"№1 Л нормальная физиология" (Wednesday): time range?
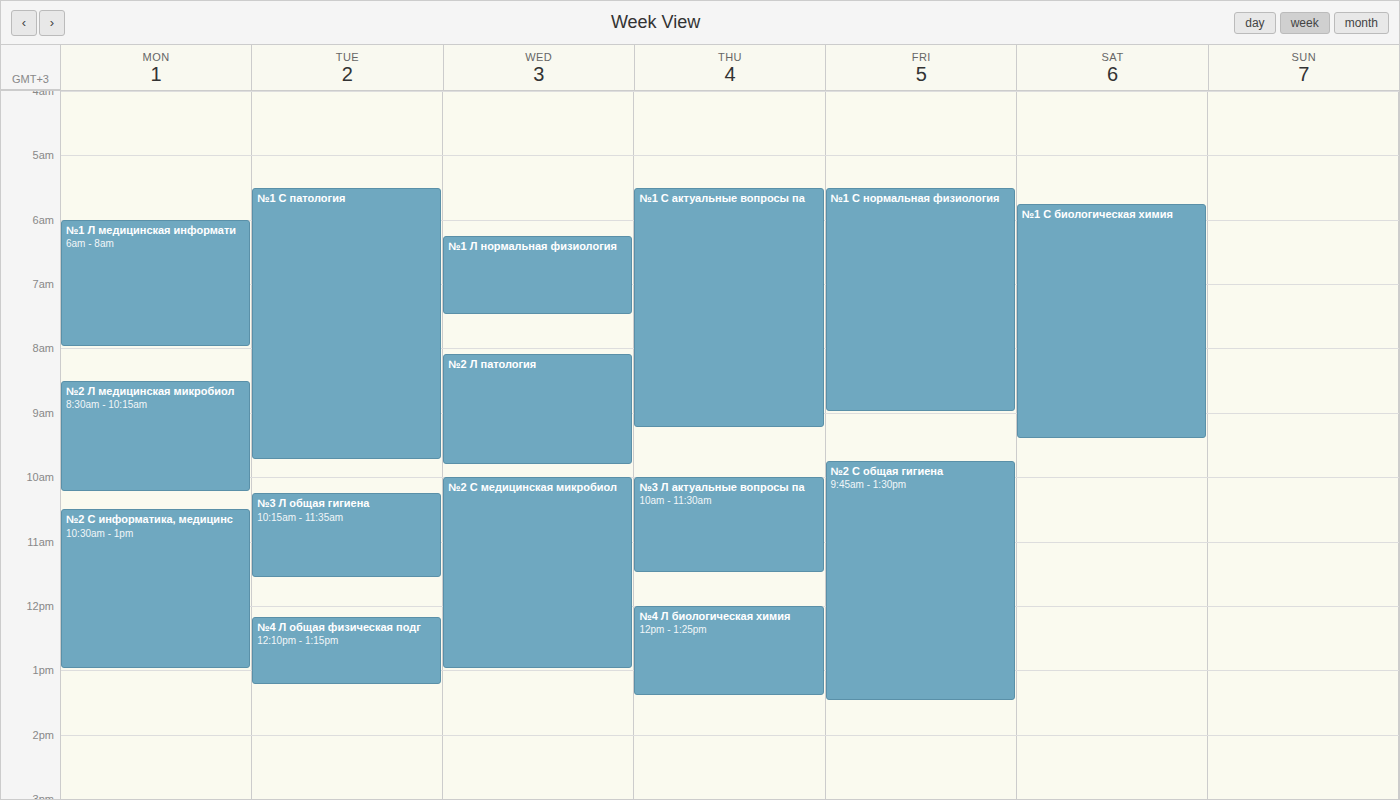
6:15 AM to 7:30 AM